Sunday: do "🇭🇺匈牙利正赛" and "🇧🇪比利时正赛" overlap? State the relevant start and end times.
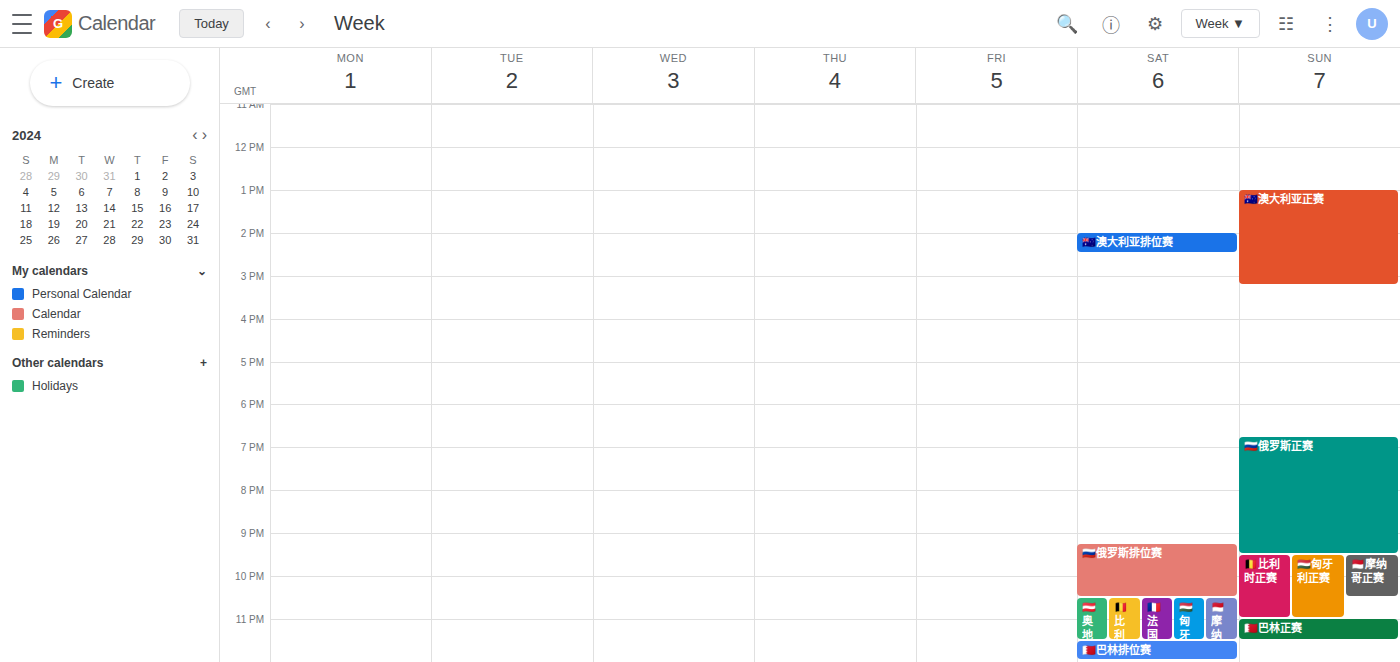
"🇧🇪比利时正赛" runs 21:30 to 23:00, inside "🇭🇺匈牙利正赛" -- they overlap.